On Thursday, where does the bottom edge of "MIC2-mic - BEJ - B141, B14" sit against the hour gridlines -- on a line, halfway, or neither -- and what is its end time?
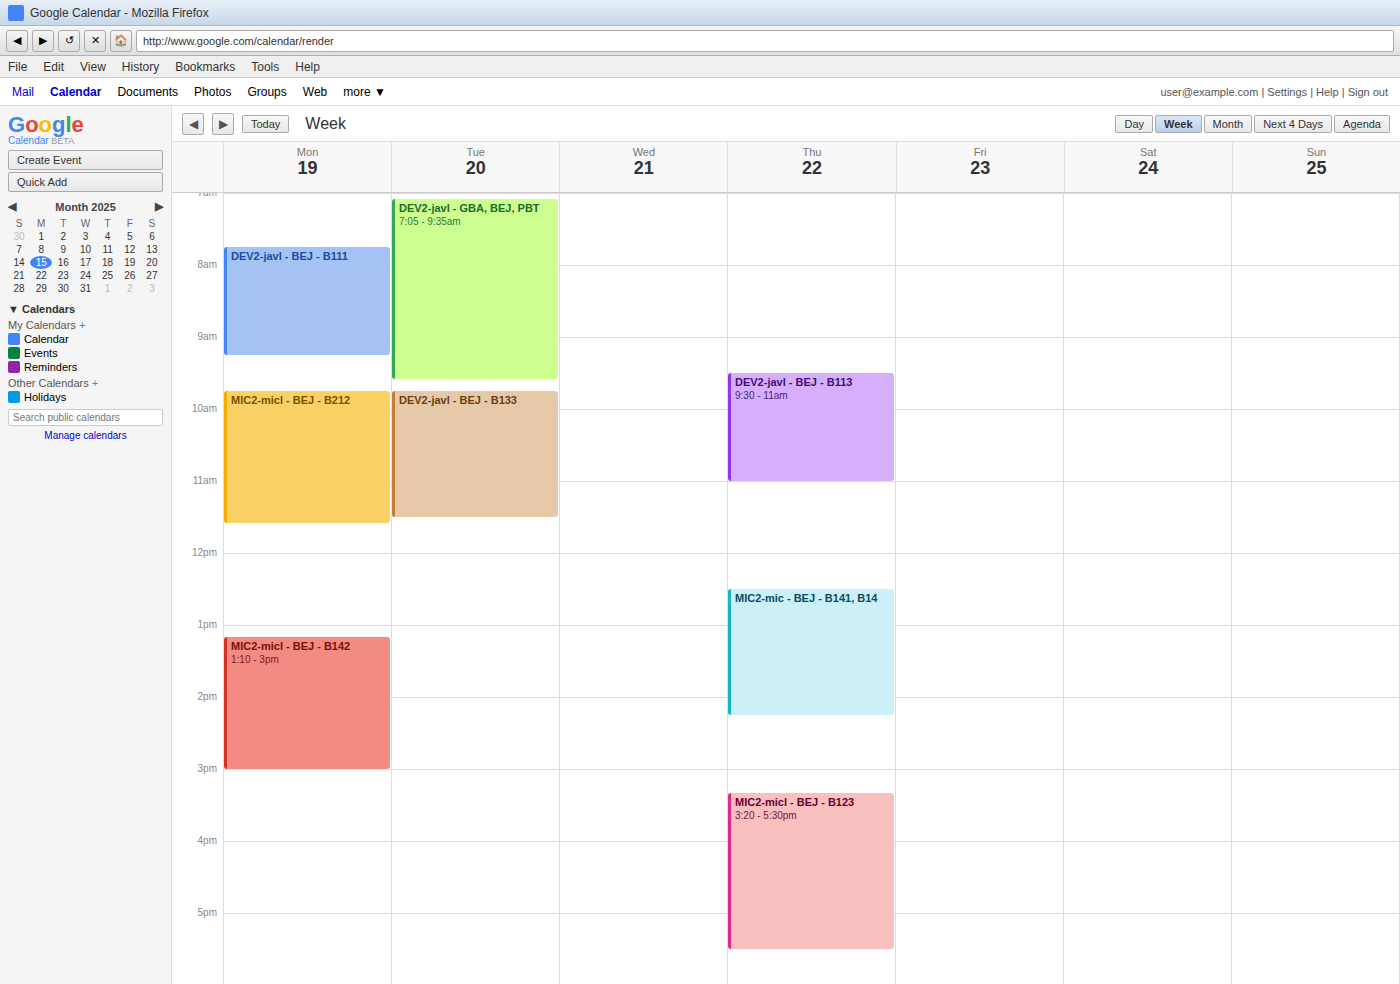
2:15 PM -- neither: a quarter of the way from the 2 PM line to the 3 PM line.